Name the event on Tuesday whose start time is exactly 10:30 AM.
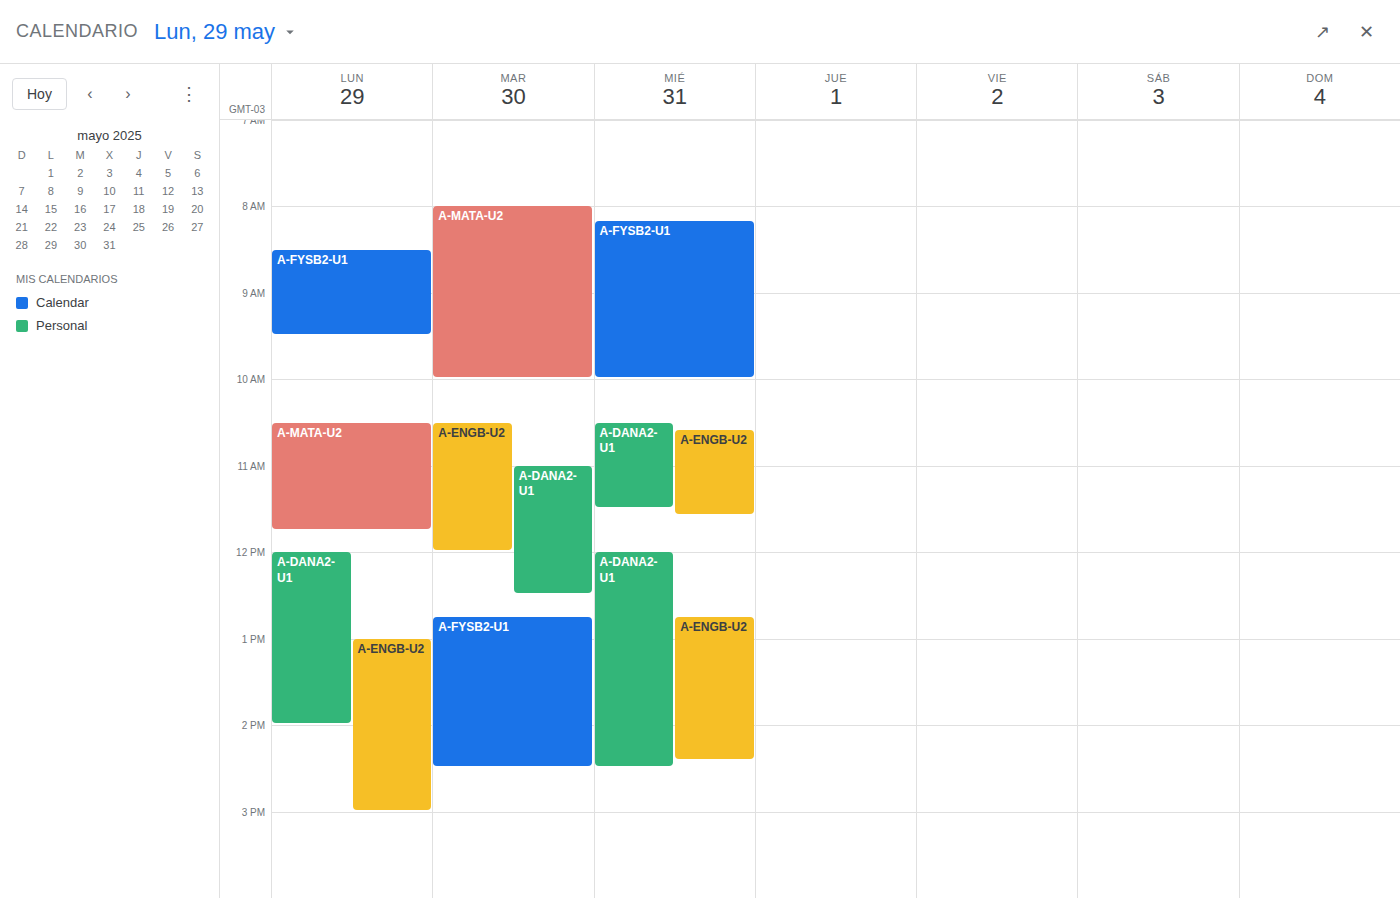
"A-ENGB-U2"